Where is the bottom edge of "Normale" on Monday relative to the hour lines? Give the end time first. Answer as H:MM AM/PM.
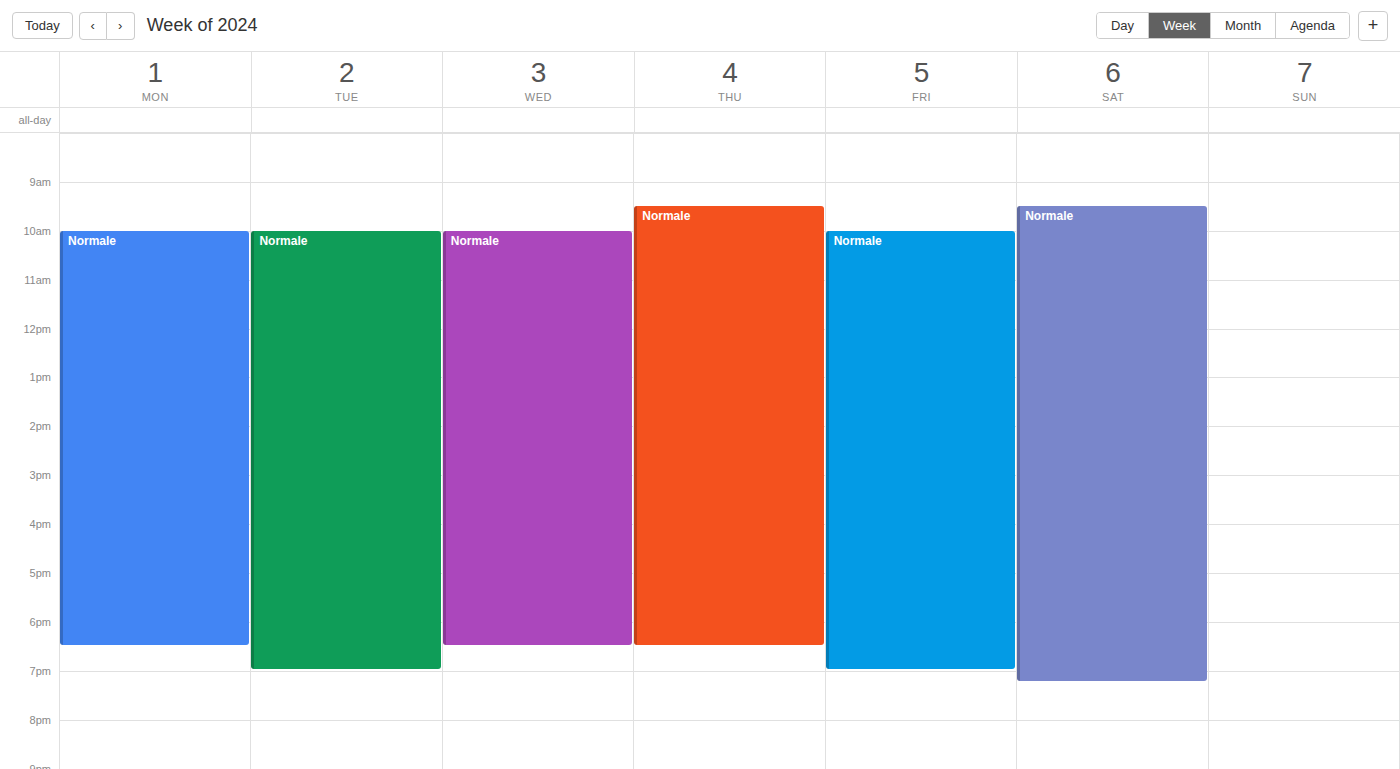
6:30 PM -- halfway between the 6 PM and 7 PM lines.